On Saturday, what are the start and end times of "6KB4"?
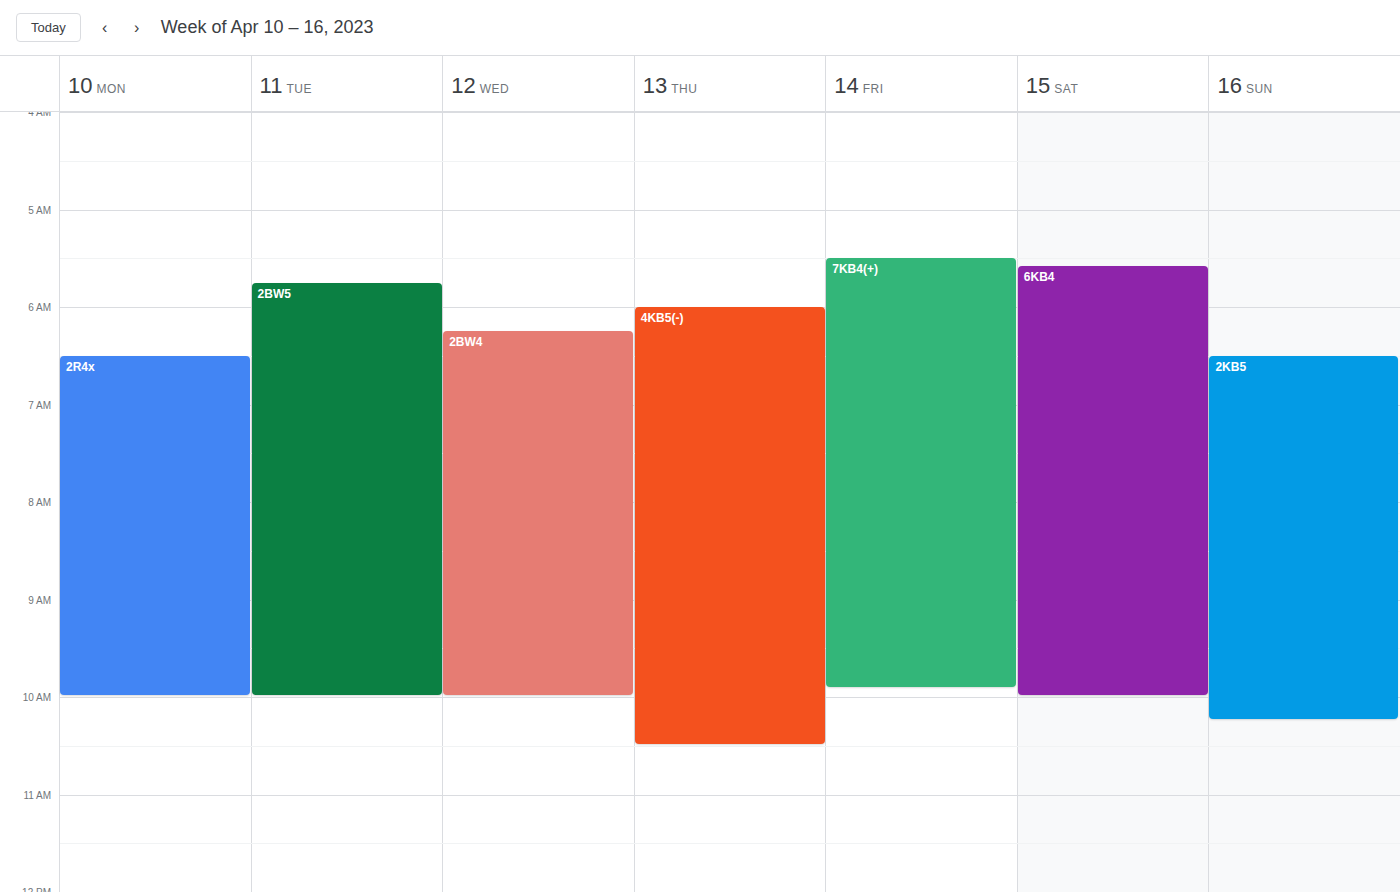
5:35 AM to 10:00 AM